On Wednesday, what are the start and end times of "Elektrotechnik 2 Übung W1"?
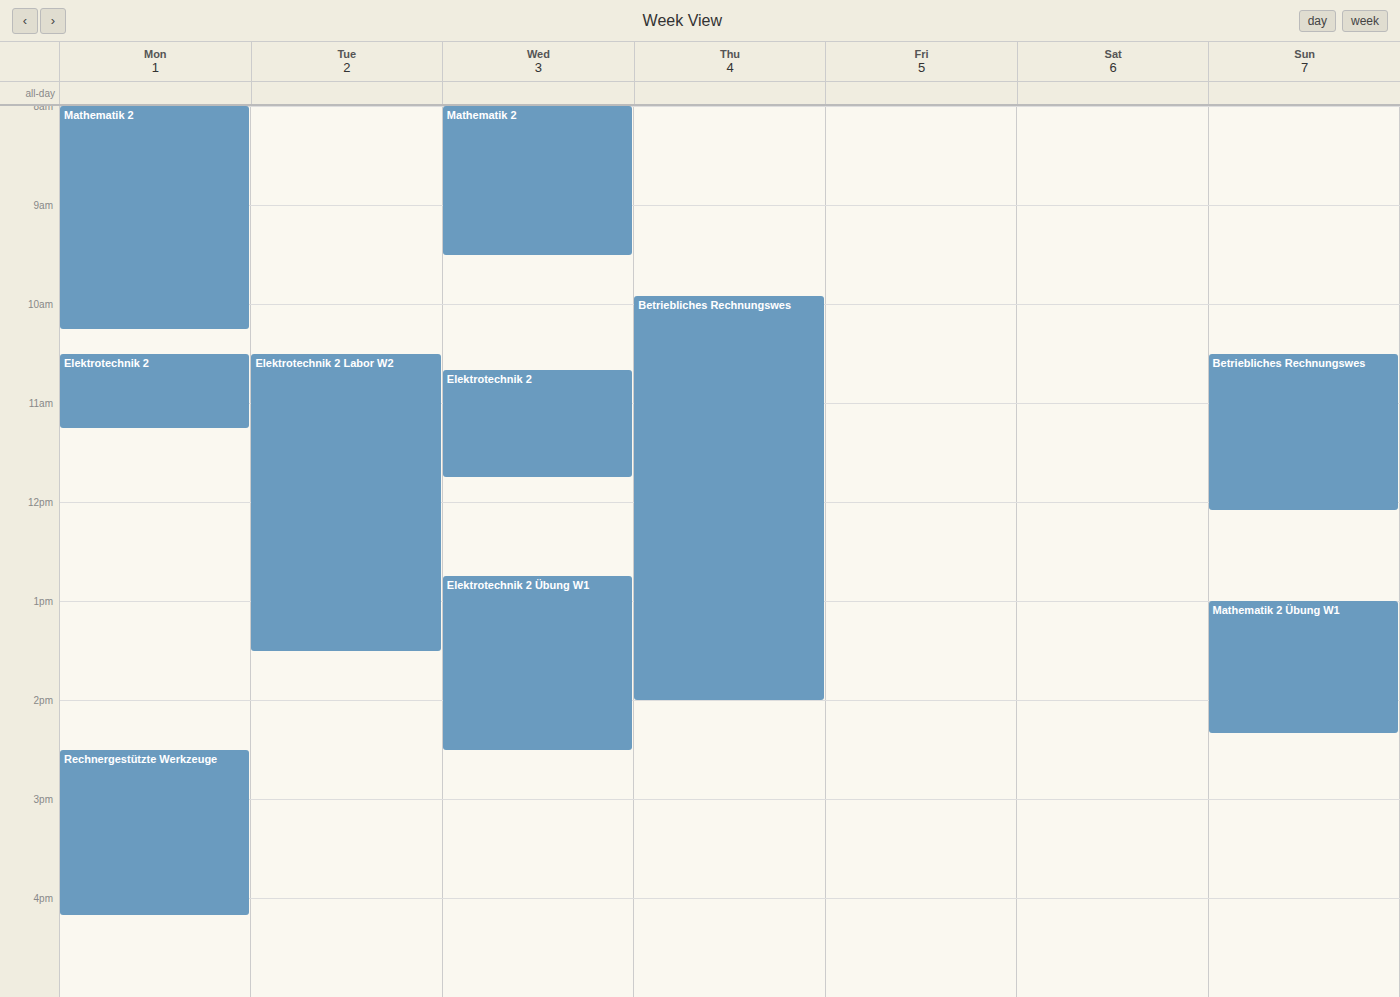
12:45 PM to 2:30 PM